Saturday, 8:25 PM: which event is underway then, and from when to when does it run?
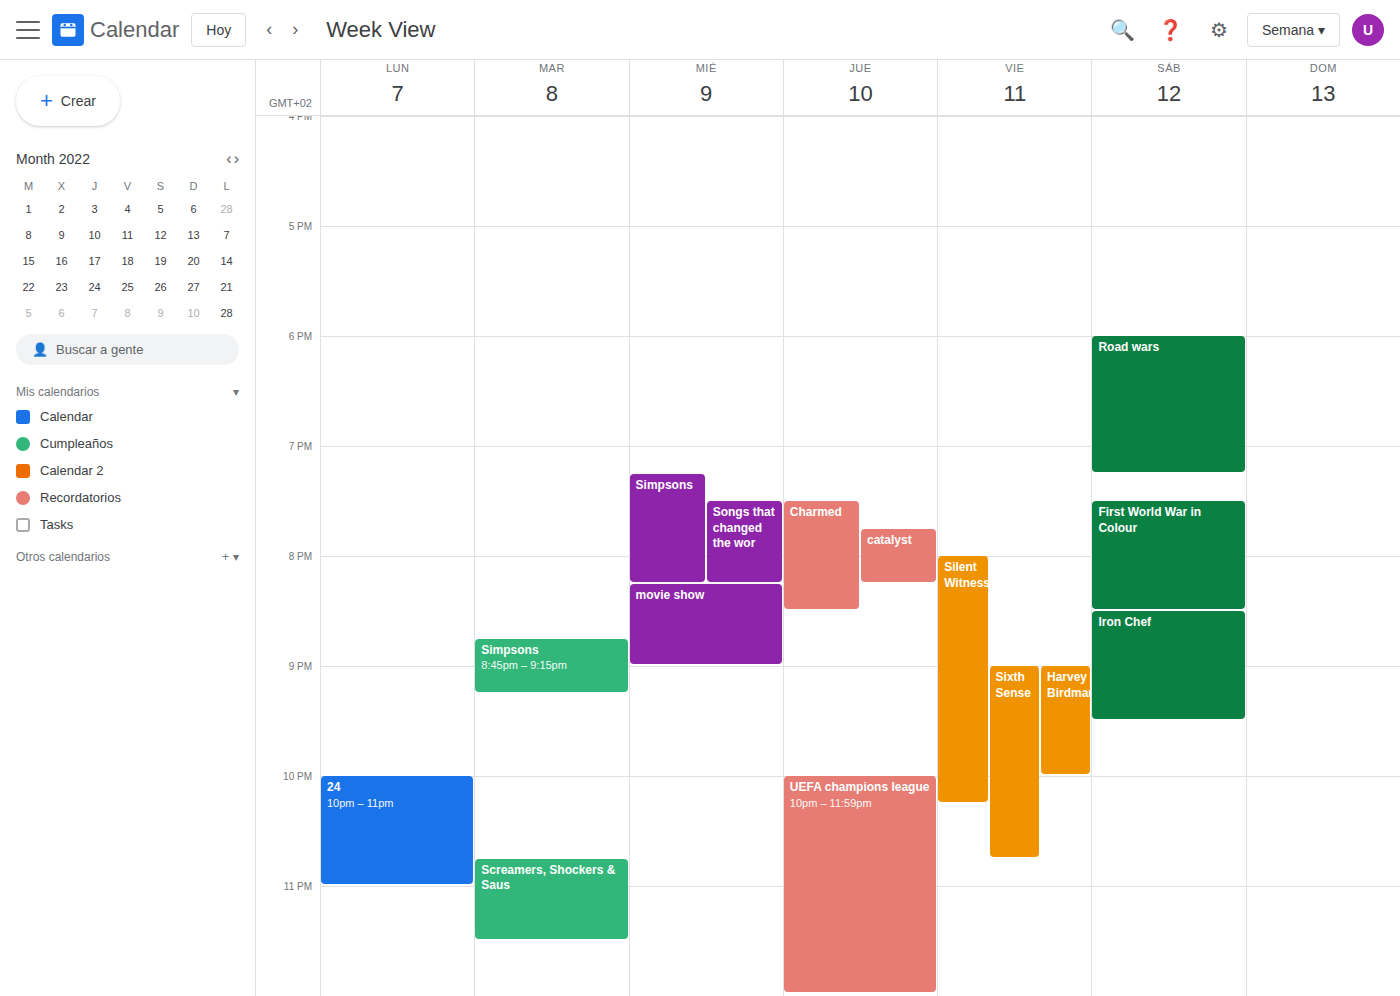
"First World War in Colour", 7:30 PM to 8:30 PM